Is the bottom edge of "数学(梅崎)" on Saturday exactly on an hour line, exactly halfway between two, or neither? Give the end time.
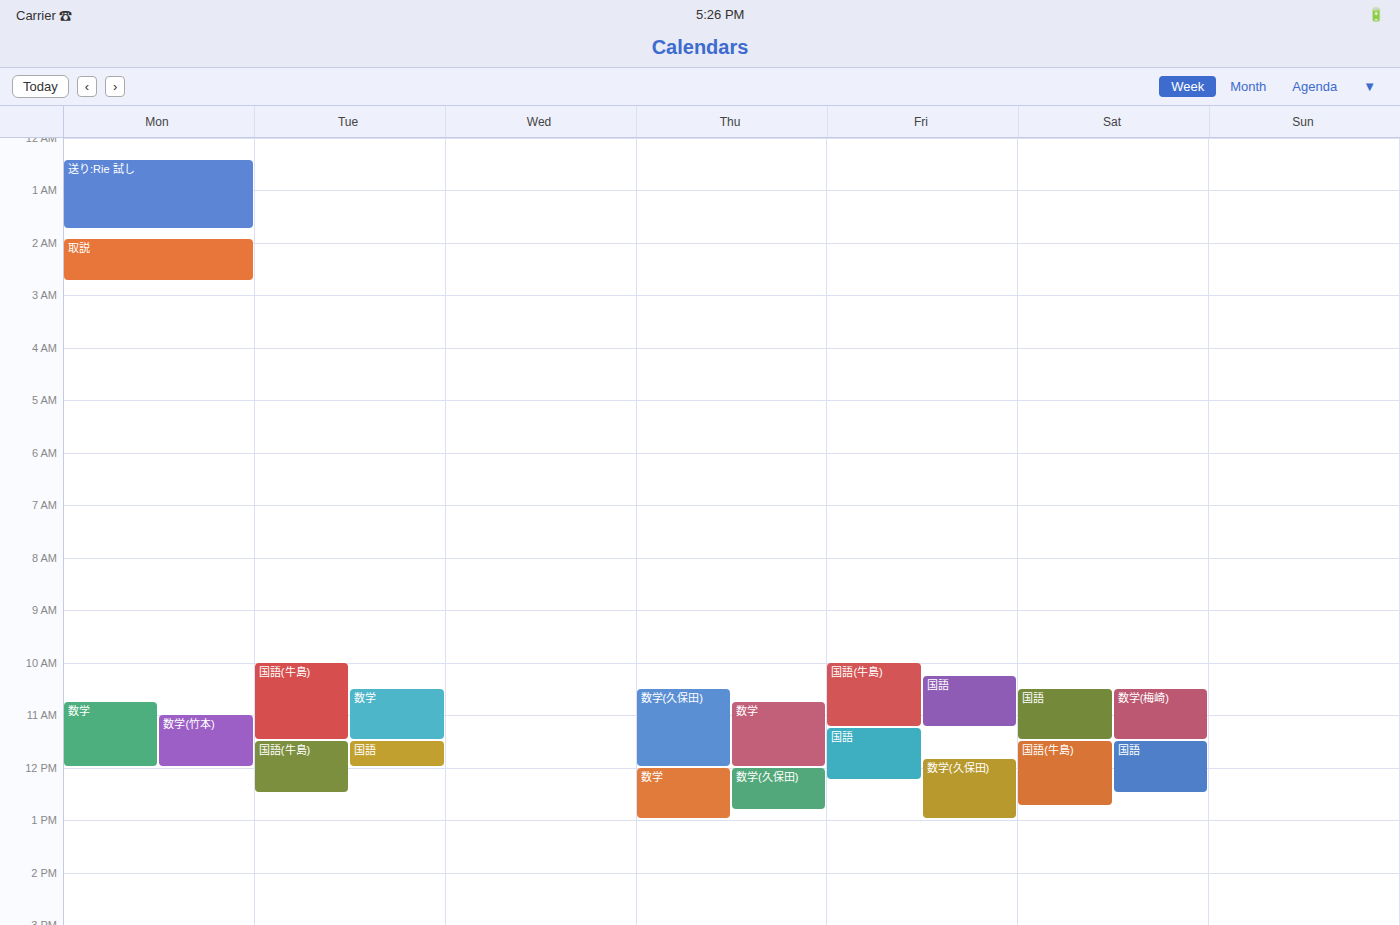
11:30 AM -- halfway between the 11 AM and 12 PM lines.